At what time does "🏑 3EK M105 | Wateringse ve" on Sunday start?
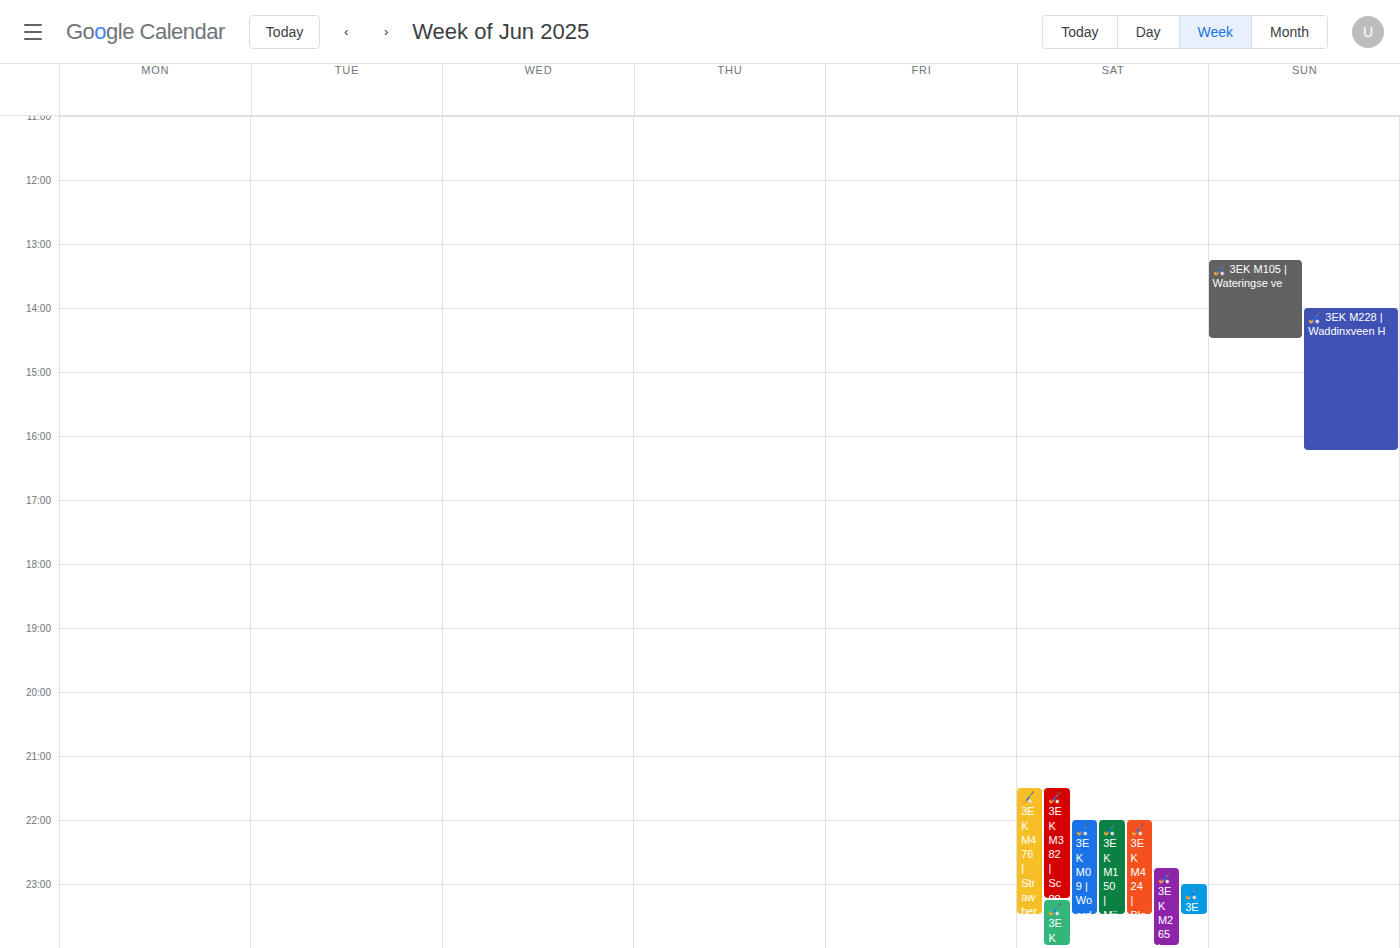
1:15 PM